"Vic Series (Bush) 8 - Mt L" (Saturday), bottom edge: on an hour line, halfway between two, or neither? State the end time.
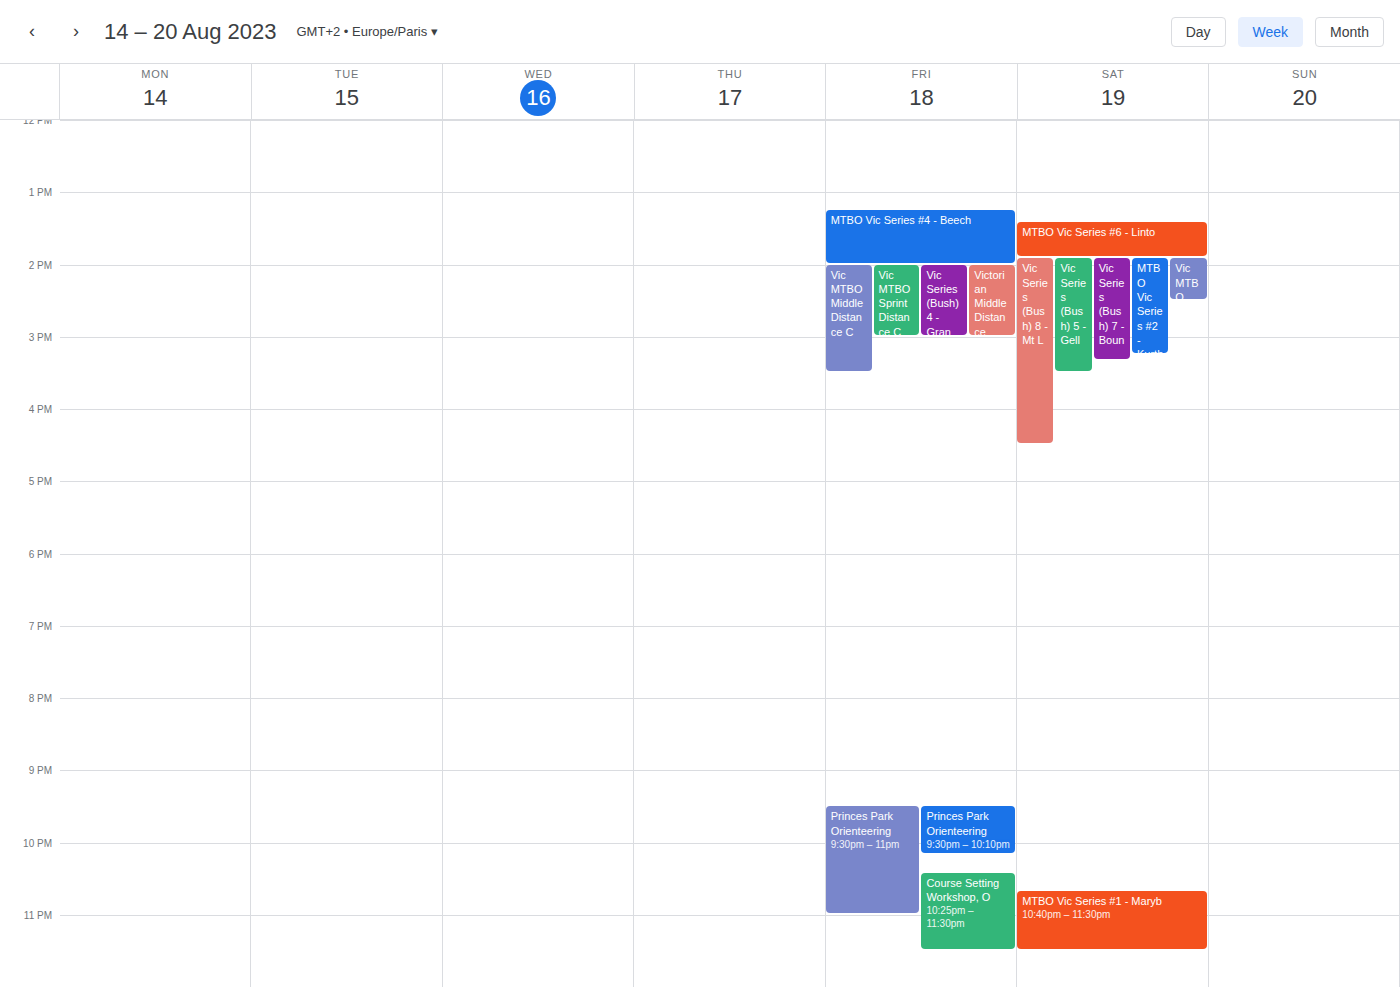
16:30 -- halfway between the 16:00 and 17:00 lines.